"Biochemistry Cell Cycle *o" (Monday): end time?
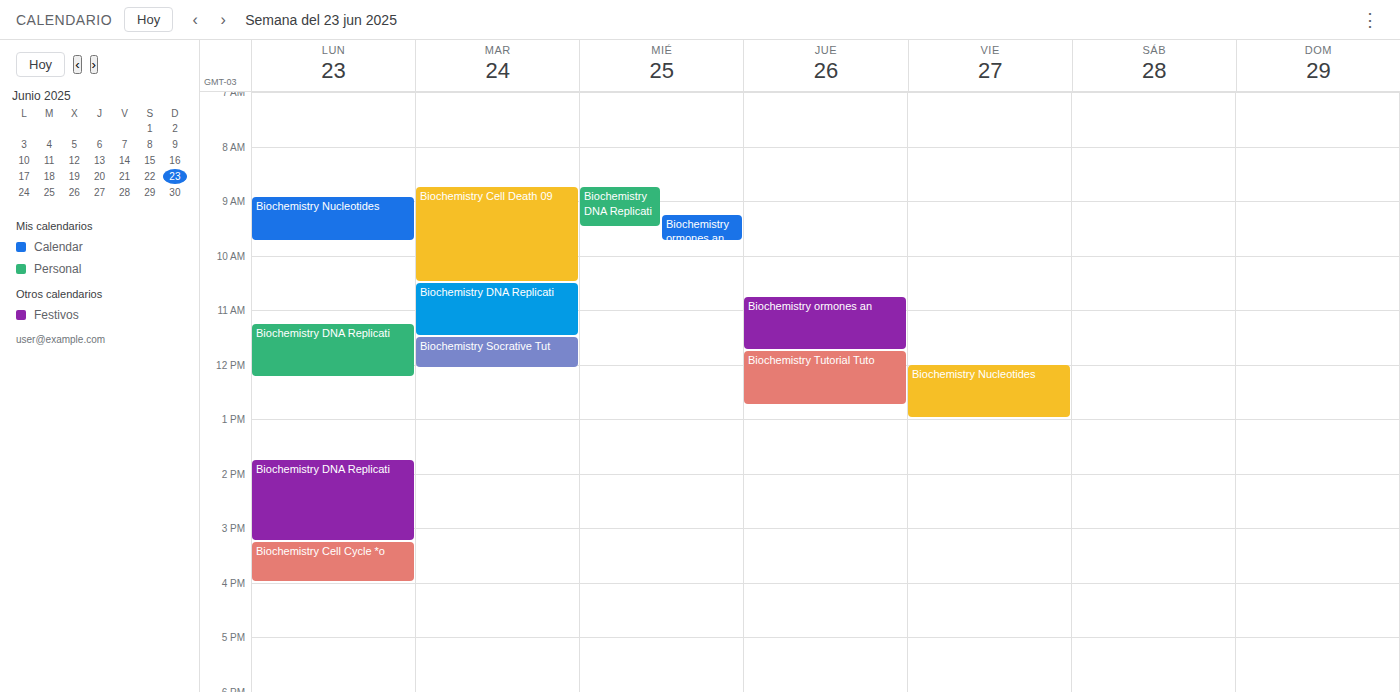
4:00 PM